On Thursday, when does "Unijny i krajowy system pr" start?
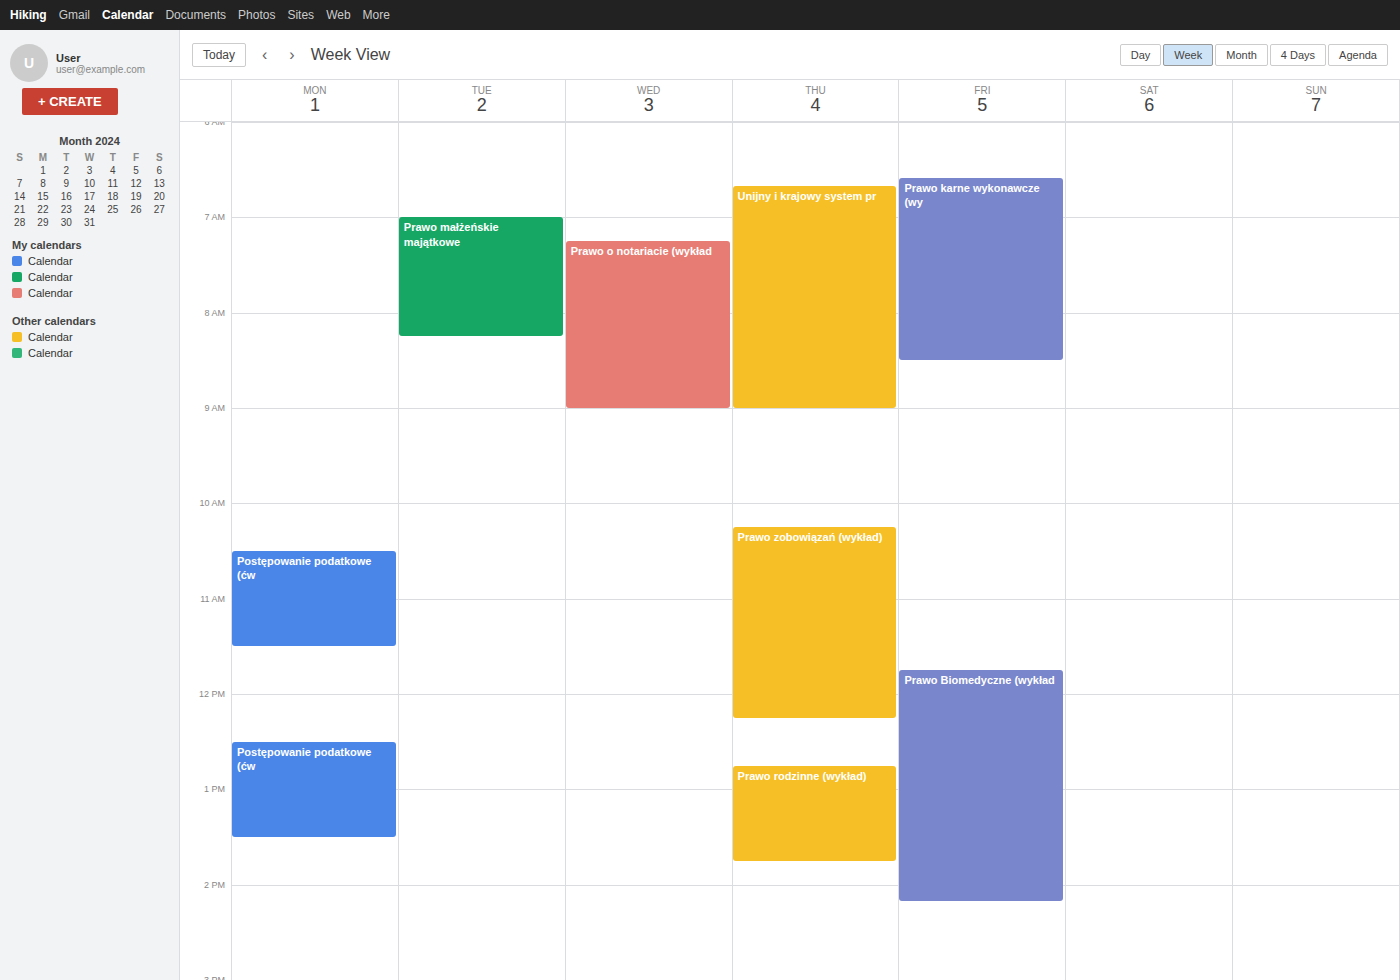
06:40